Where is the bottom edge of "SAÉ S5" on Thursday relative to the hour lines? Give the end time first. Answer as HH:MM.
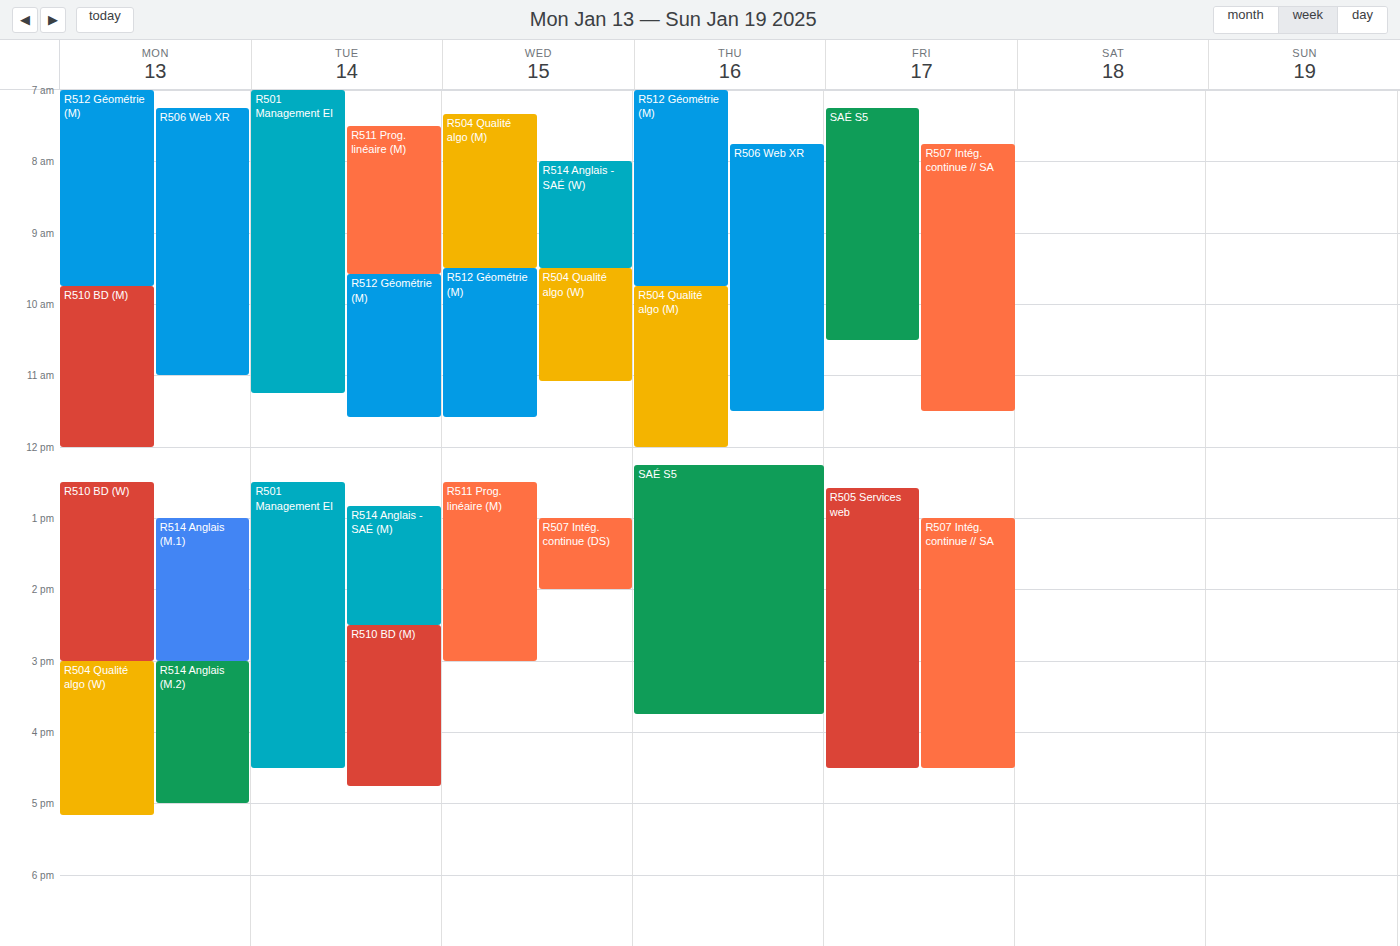
15:45 -- neither: three quarters of the way from the 15:00 line to the 16:00 line.